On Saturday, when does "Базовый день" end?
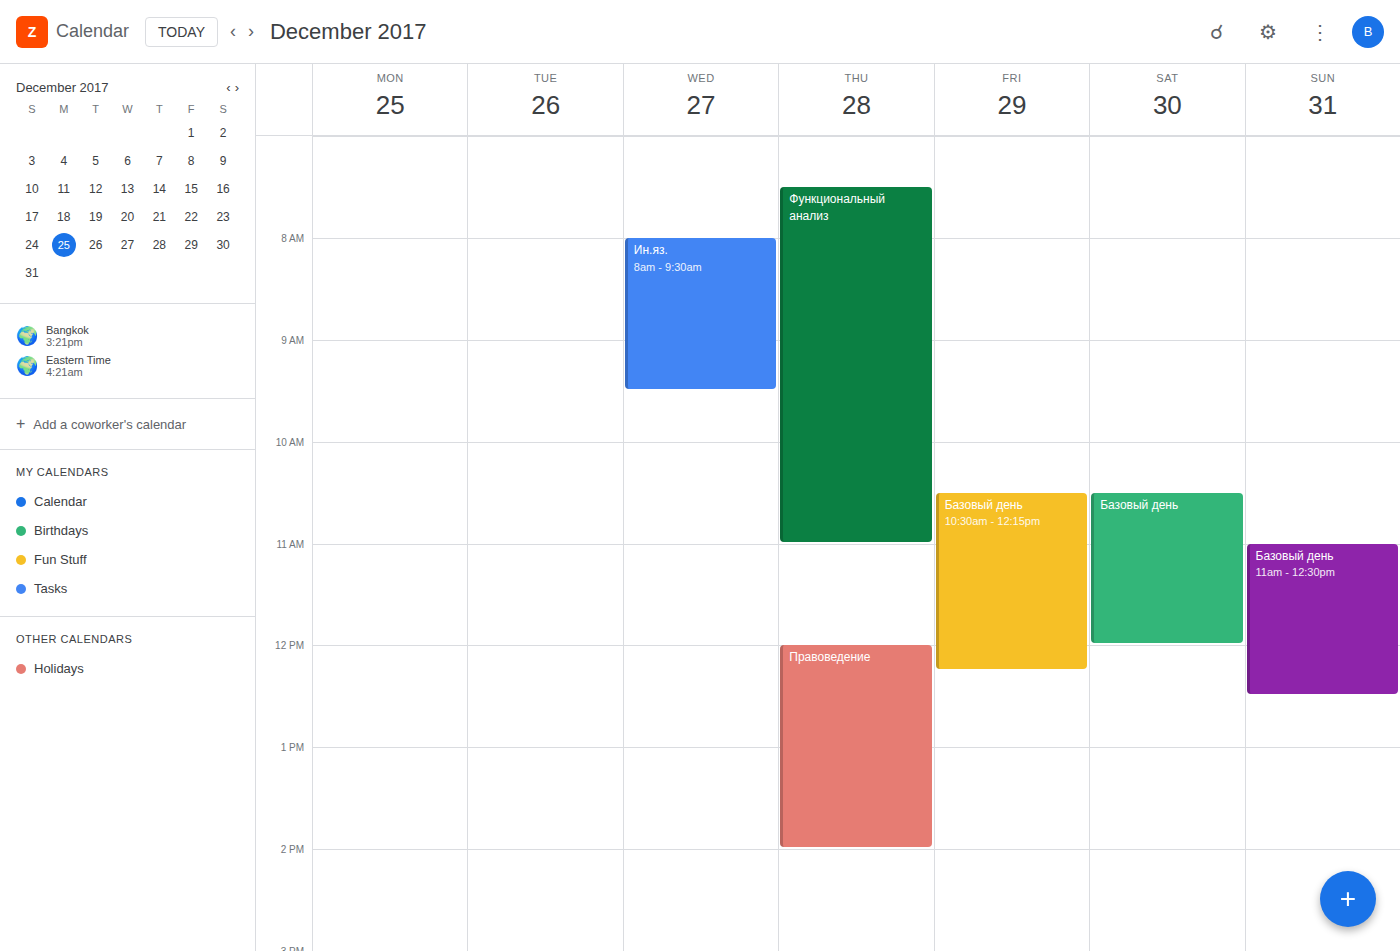
12:00